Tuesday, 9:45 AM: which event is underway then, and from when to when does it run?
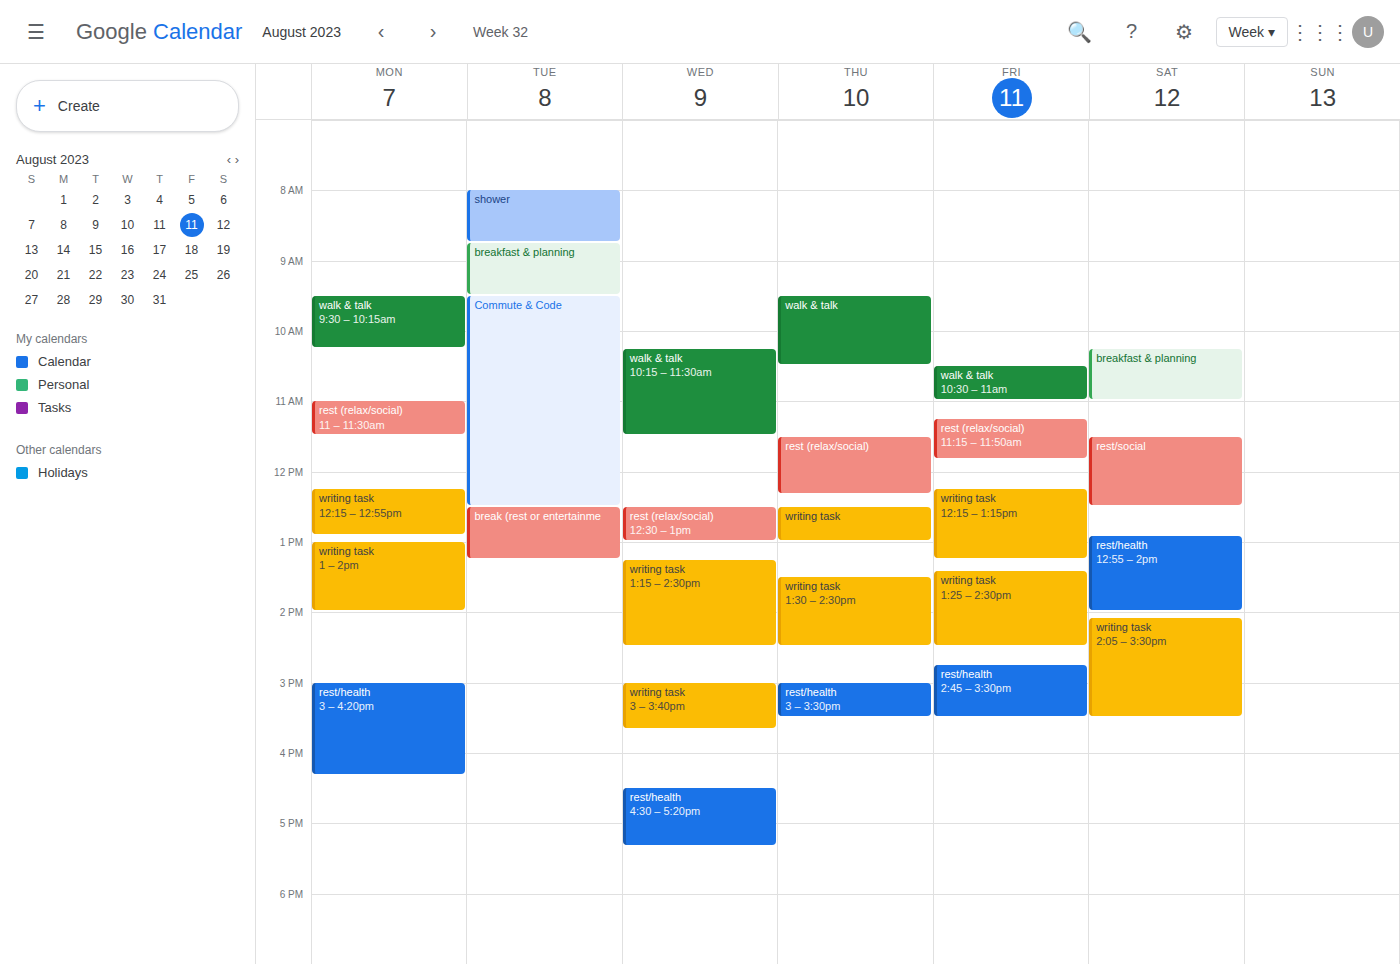
"Commute & Code", 9:30 AM to 12:30 PM